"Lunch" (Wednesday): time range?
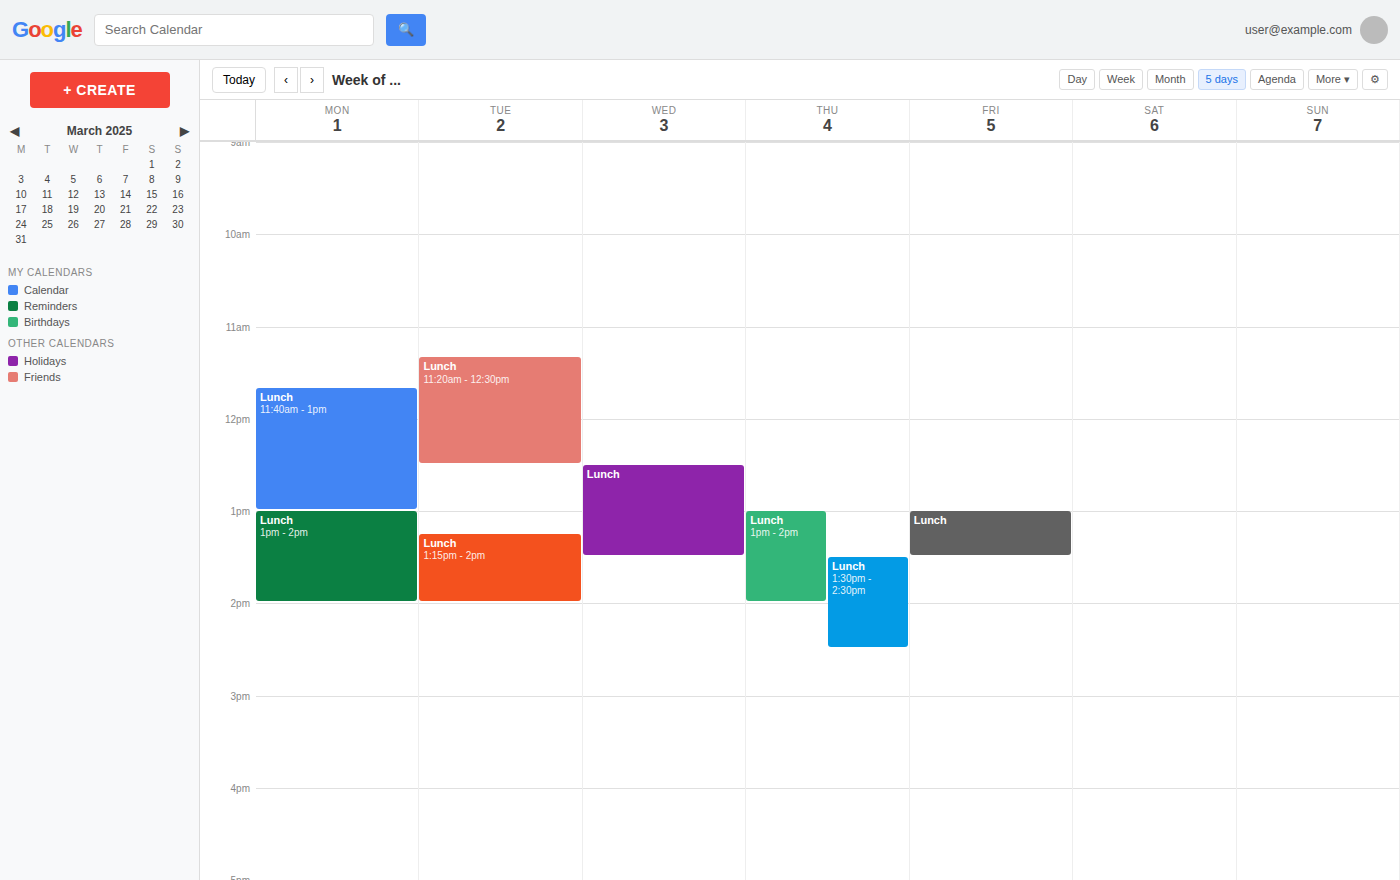
12:30 to 13:30